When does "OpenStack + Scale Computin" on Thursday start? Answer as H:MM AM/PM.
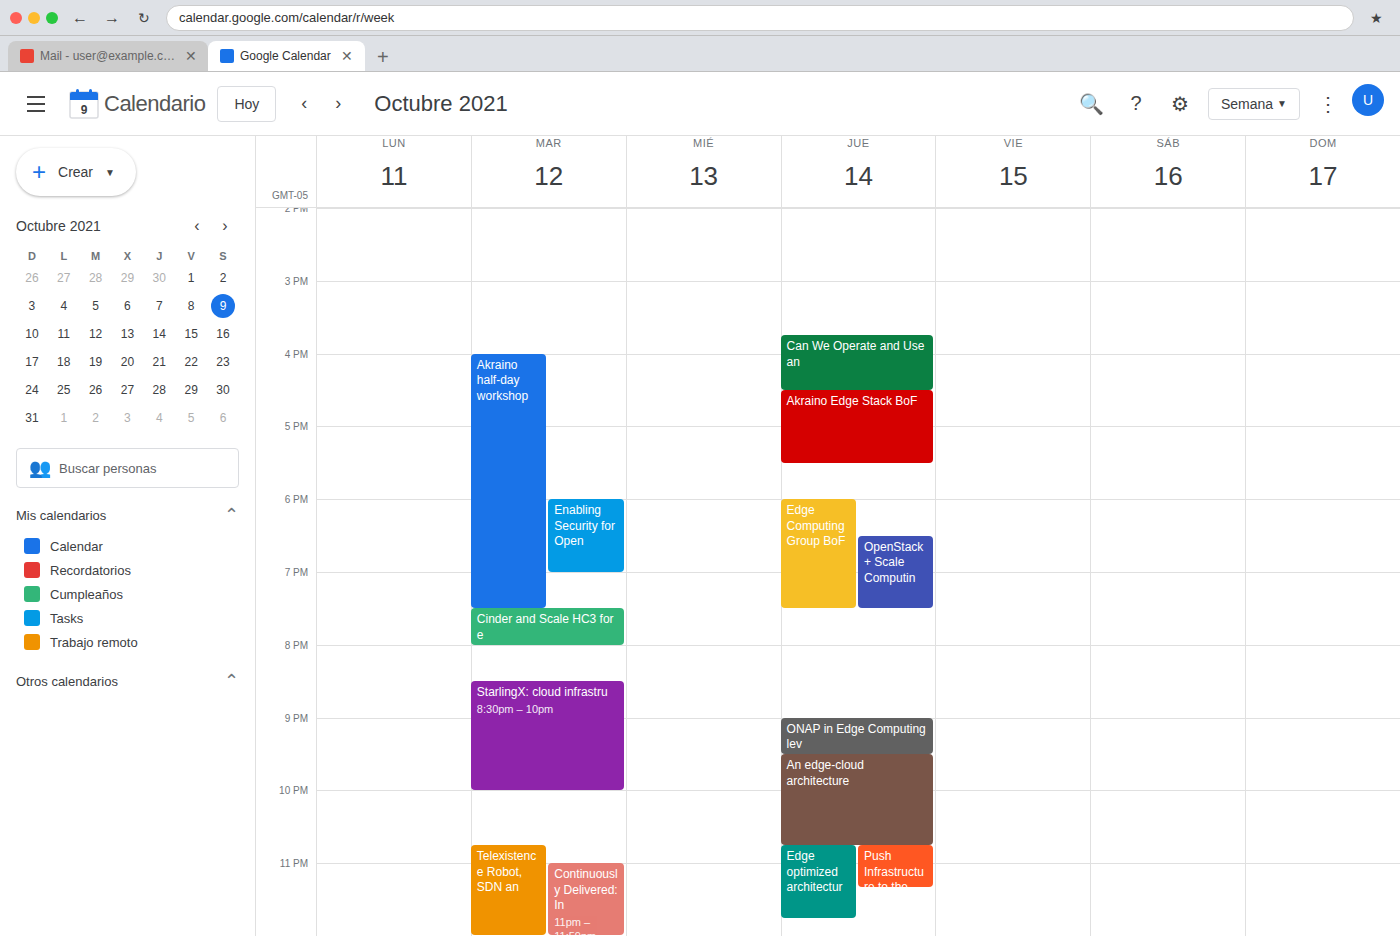
6:30 PM